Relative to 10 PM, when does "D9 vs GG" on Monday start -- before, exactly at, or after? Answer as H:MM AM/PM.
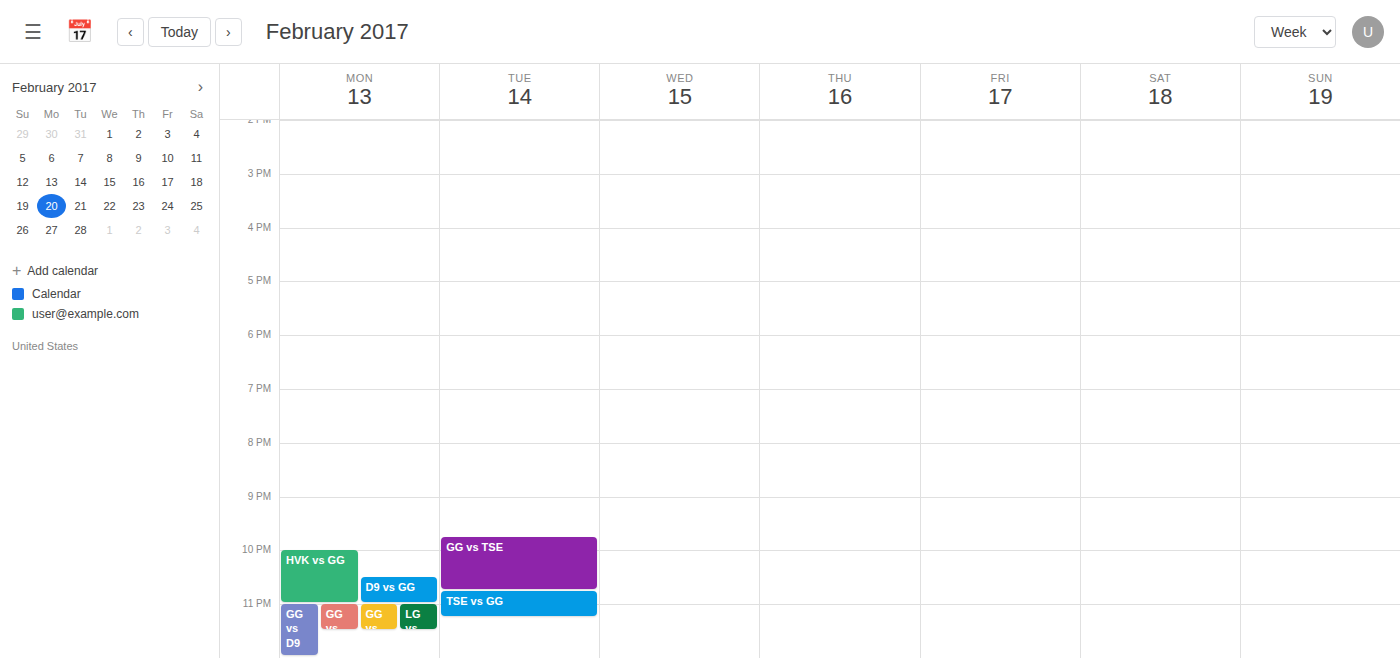
10:30 PM -- after 10 PM, 30 minutes below the 10 PM line.